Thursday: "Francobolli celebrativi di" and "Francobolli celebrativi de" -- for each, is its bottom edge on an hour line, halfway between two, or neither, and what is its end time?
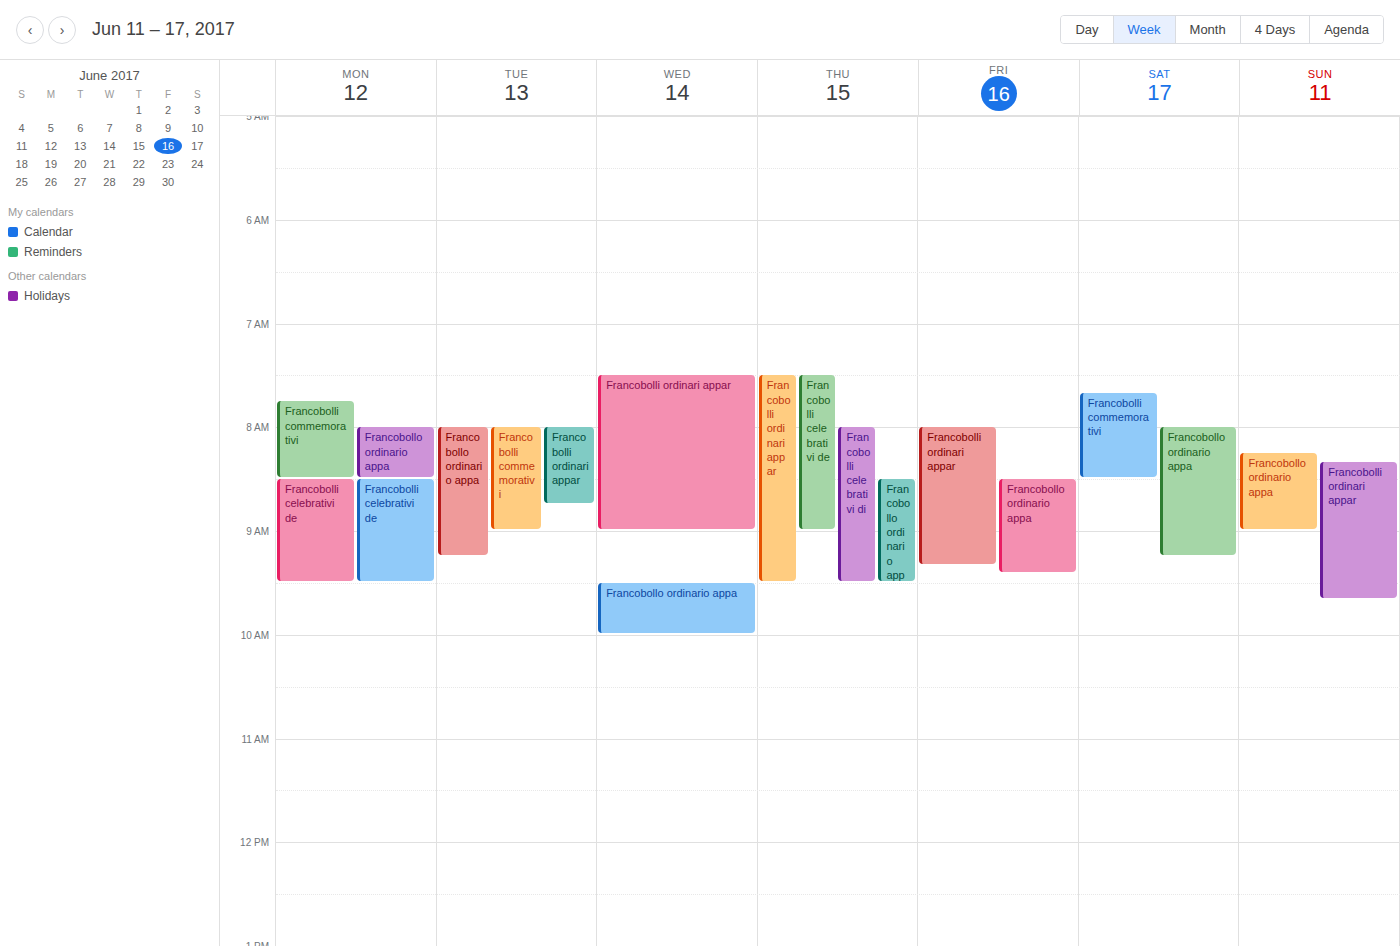
"Francobolli celebrativi di": 9:30 AM, halfway between the 9 AM and 10 AM lines. "Francobolli celebrativi de": 9:00 AM, exactly on the 9 AM line.